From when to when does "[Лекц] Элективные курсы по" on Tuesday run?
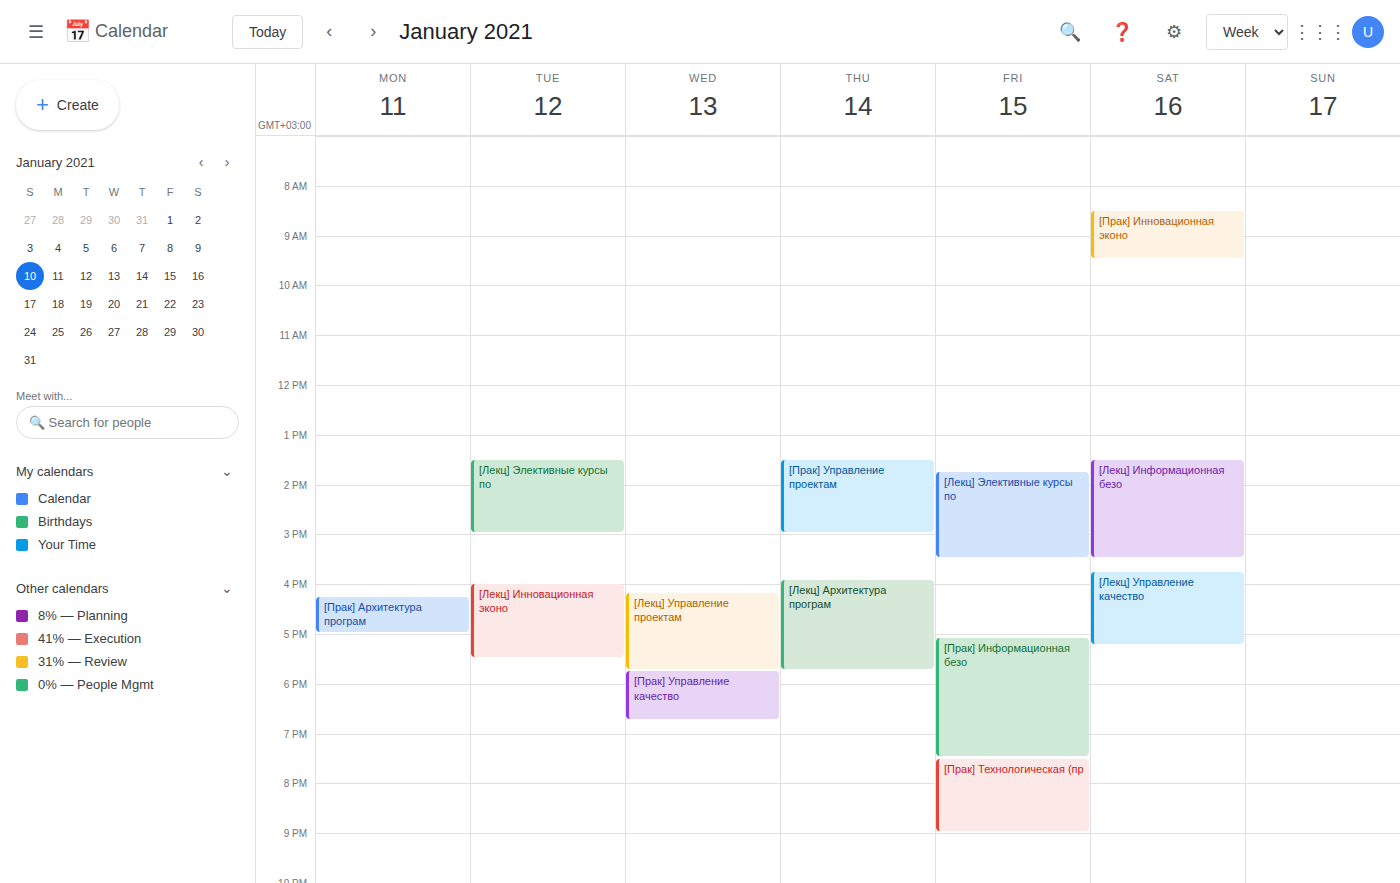
1:30 PM to 3:00 PM